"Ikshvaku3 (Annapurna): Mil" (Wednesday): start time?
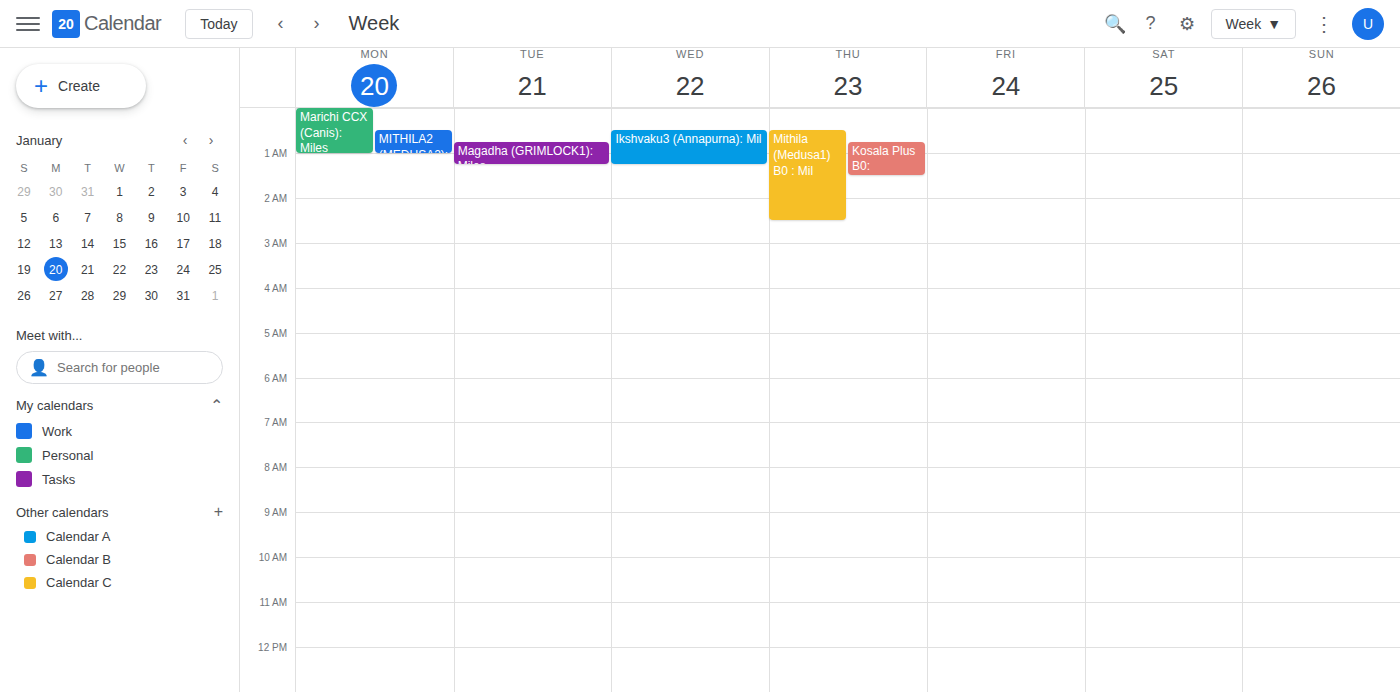
12:30 AM